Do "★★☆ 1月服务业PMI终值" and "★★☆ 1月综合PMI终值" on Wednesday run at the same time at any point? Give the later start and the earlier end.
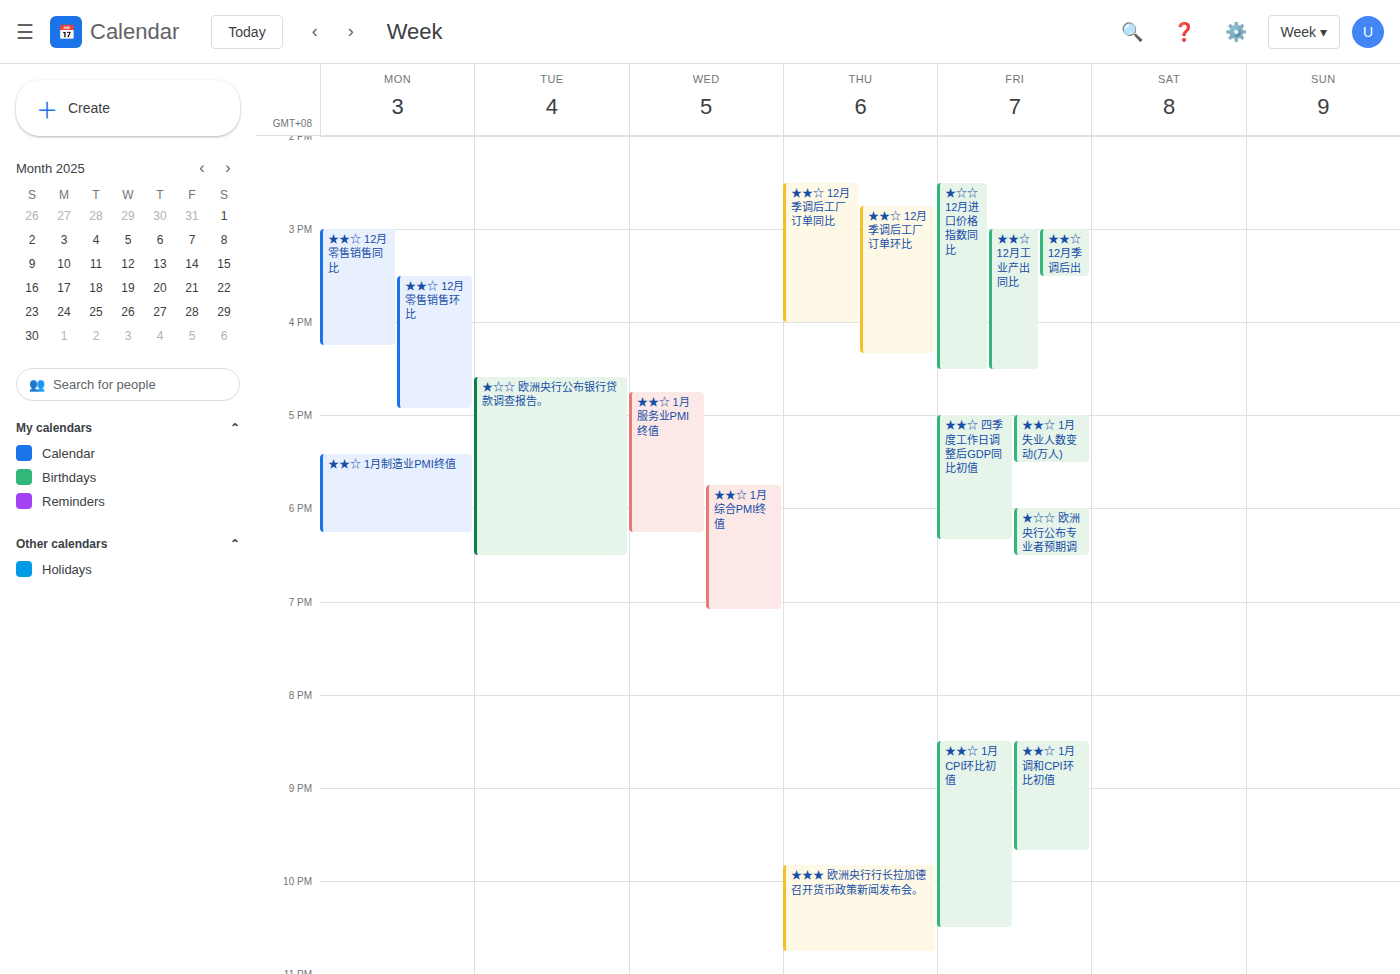
"★★☆ 1月综合PMI终值" starts at 5:45 PM, before "★★☆ 1月服务业PMI终值" ends at 6:15 PM -- they overlap.